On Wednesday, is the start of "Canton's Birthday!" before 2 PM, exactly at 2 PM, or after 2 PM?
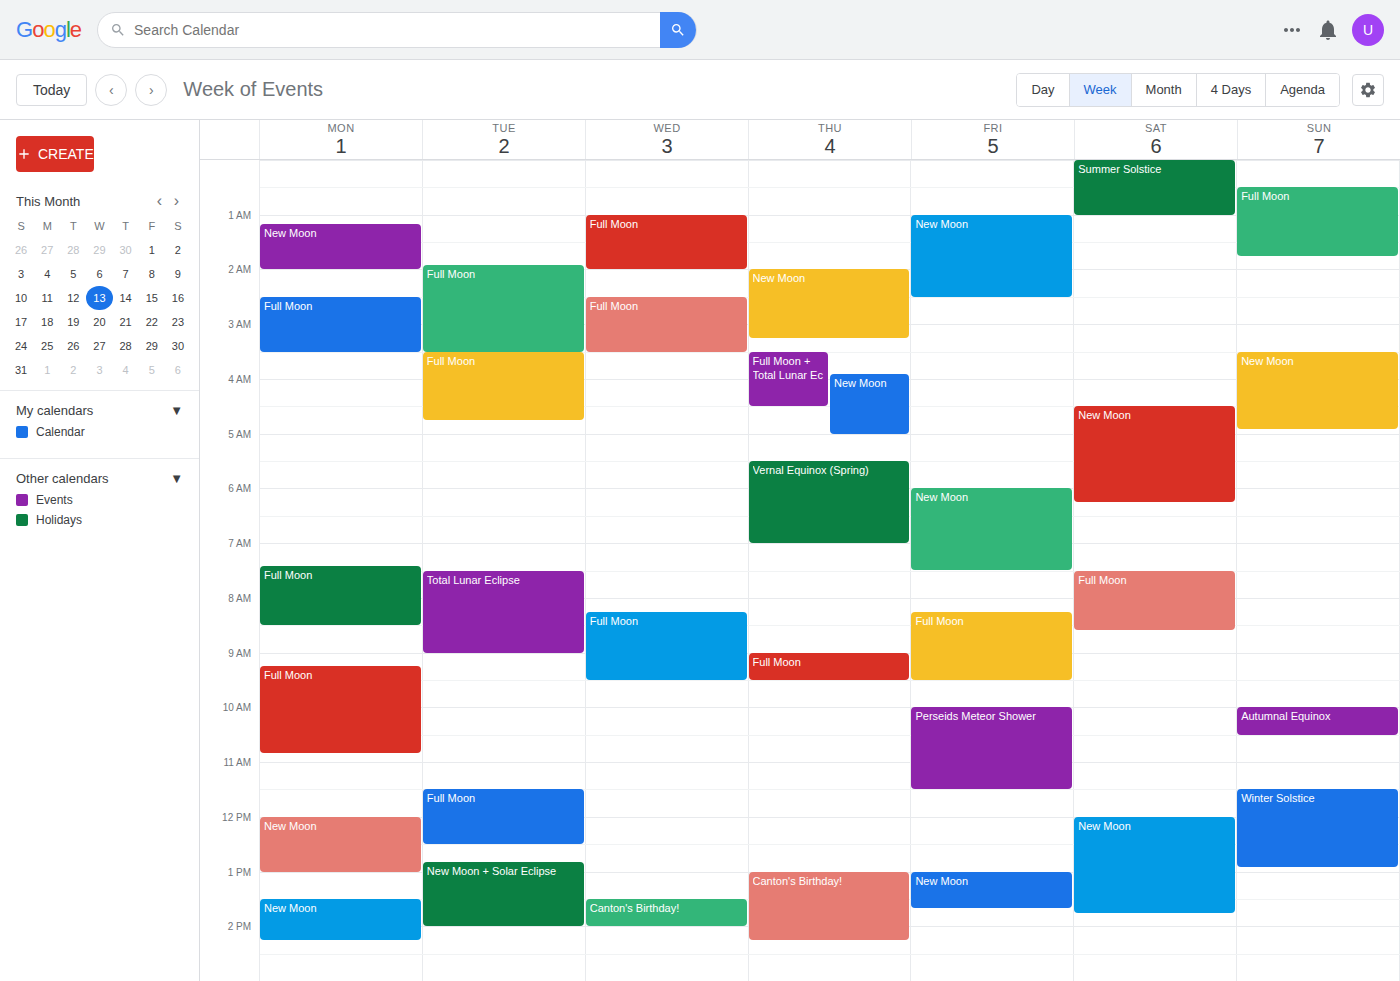
1:30 PM -- before 2 PM, 30 minutes above the 2 PM line.